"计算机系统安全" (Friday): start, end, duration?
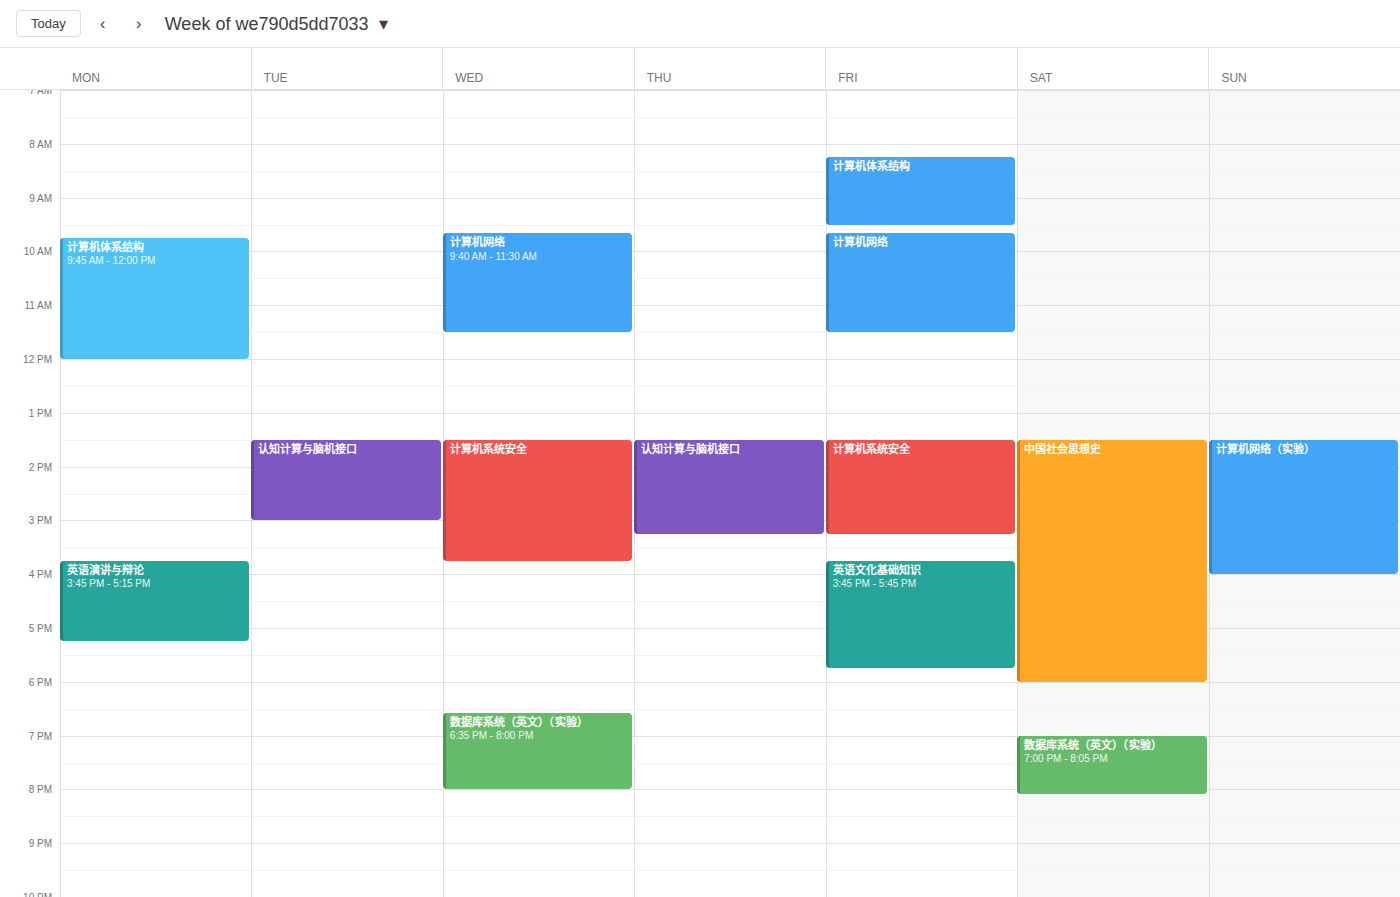
1:30 PM to 3:15 PM, 1 hour 45 minutes